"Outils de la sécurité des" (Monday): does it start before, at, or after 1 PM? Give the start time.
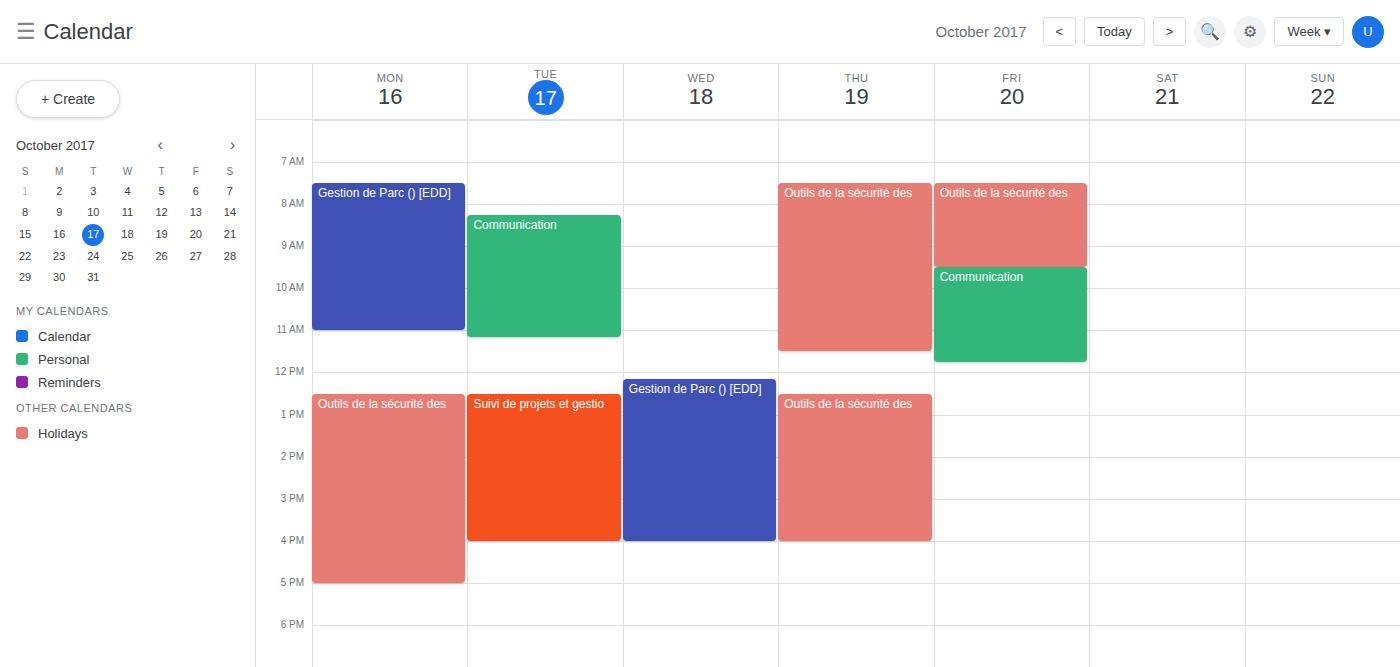
12:30 PM -- before 1 PM, 30 minutes above the 1 PM line.